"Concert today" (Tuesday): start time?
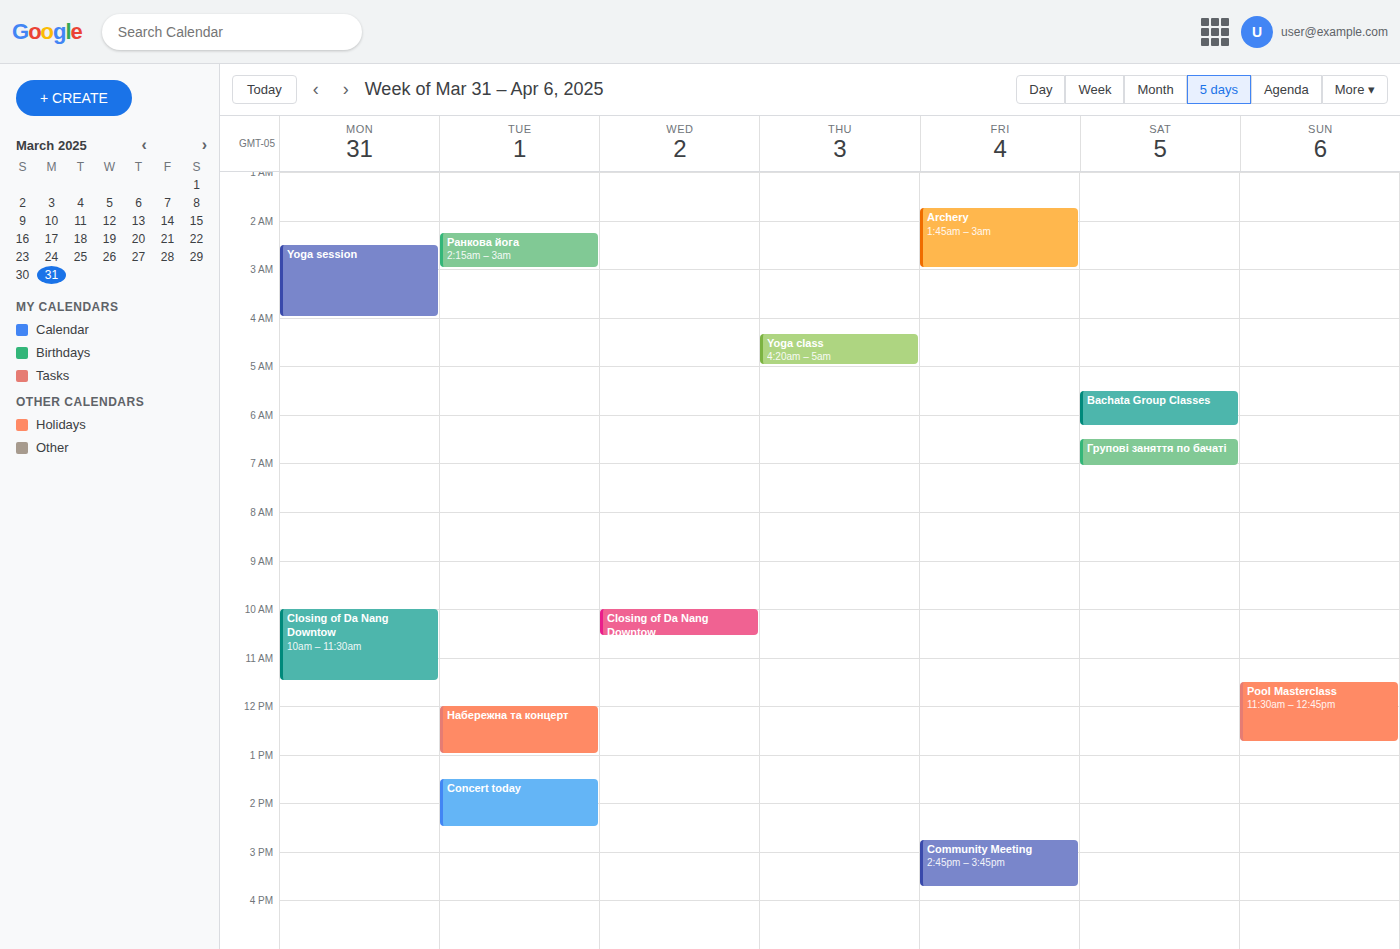
1:30 PM